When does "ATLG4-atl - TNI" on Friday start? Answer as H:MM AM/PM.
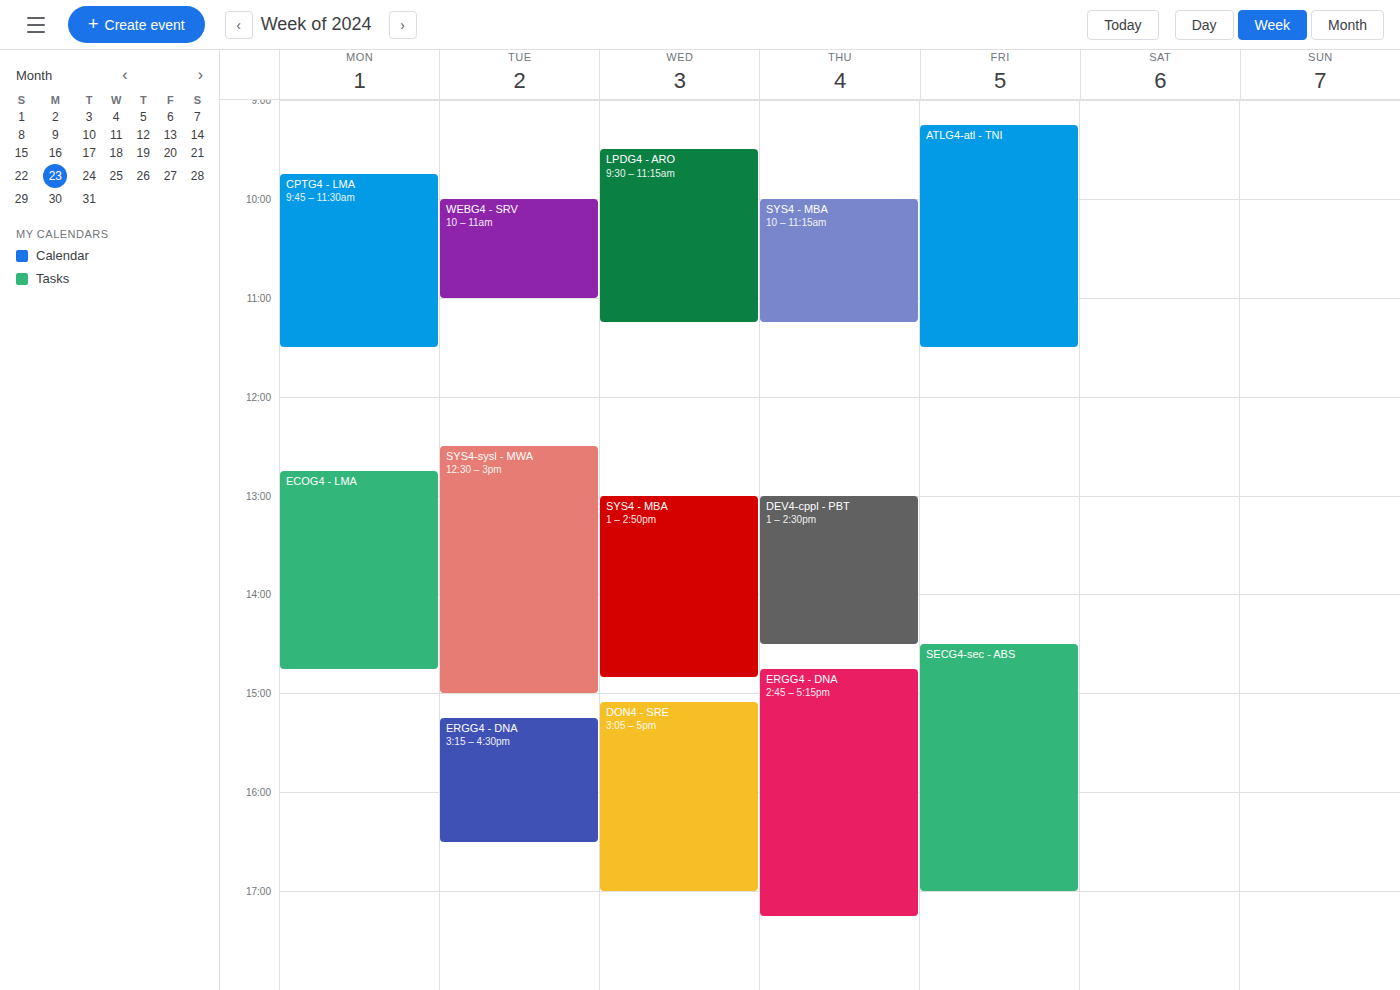
9:15 AM